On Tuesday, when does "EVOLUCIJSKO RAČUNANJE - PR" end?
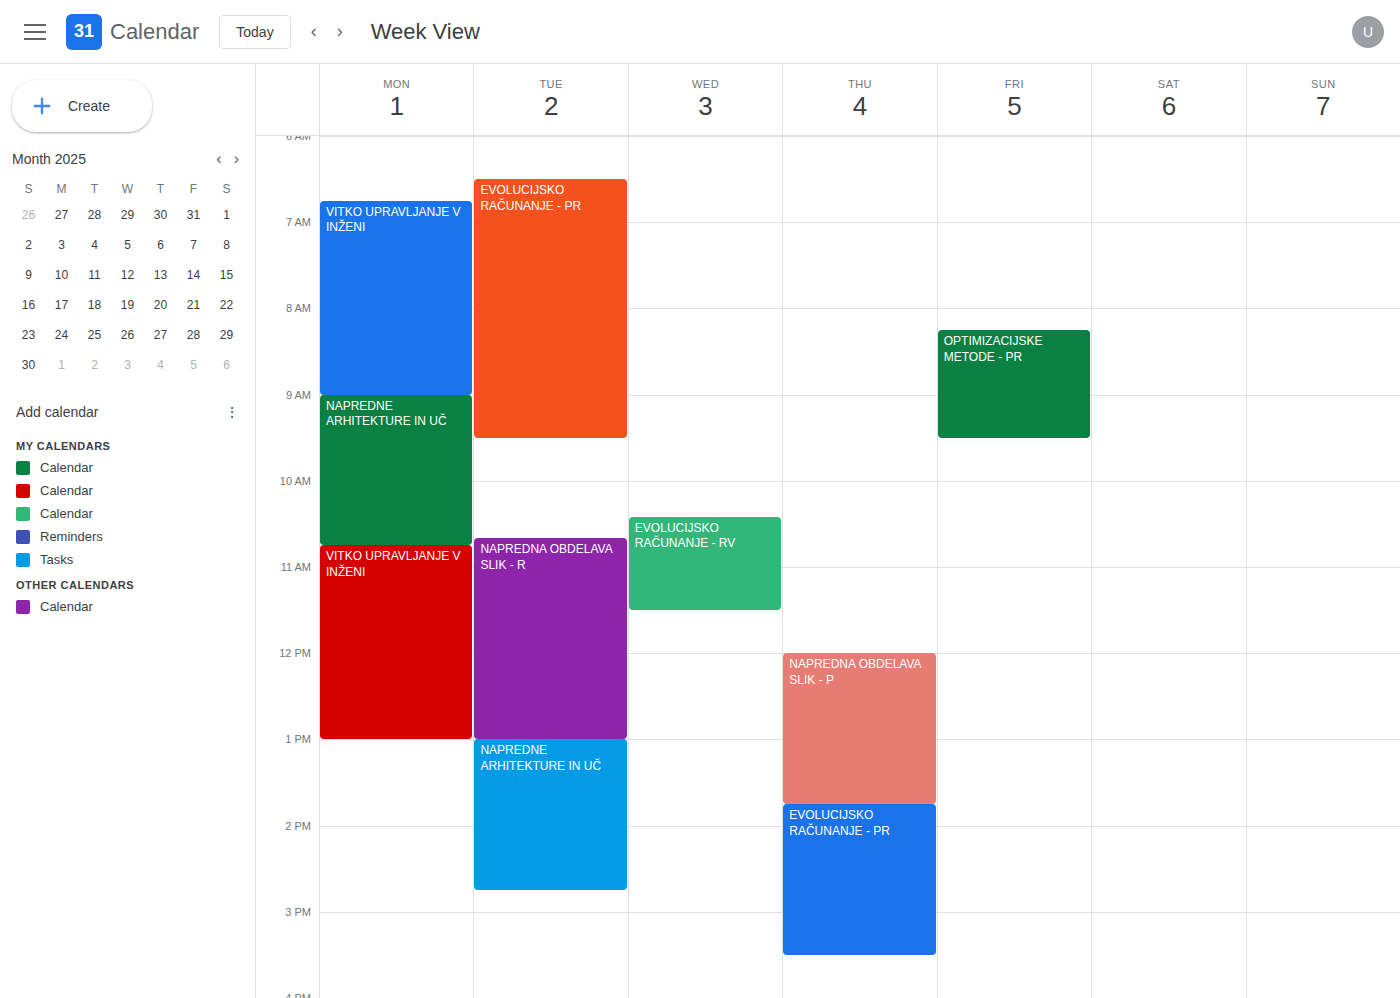
09:30